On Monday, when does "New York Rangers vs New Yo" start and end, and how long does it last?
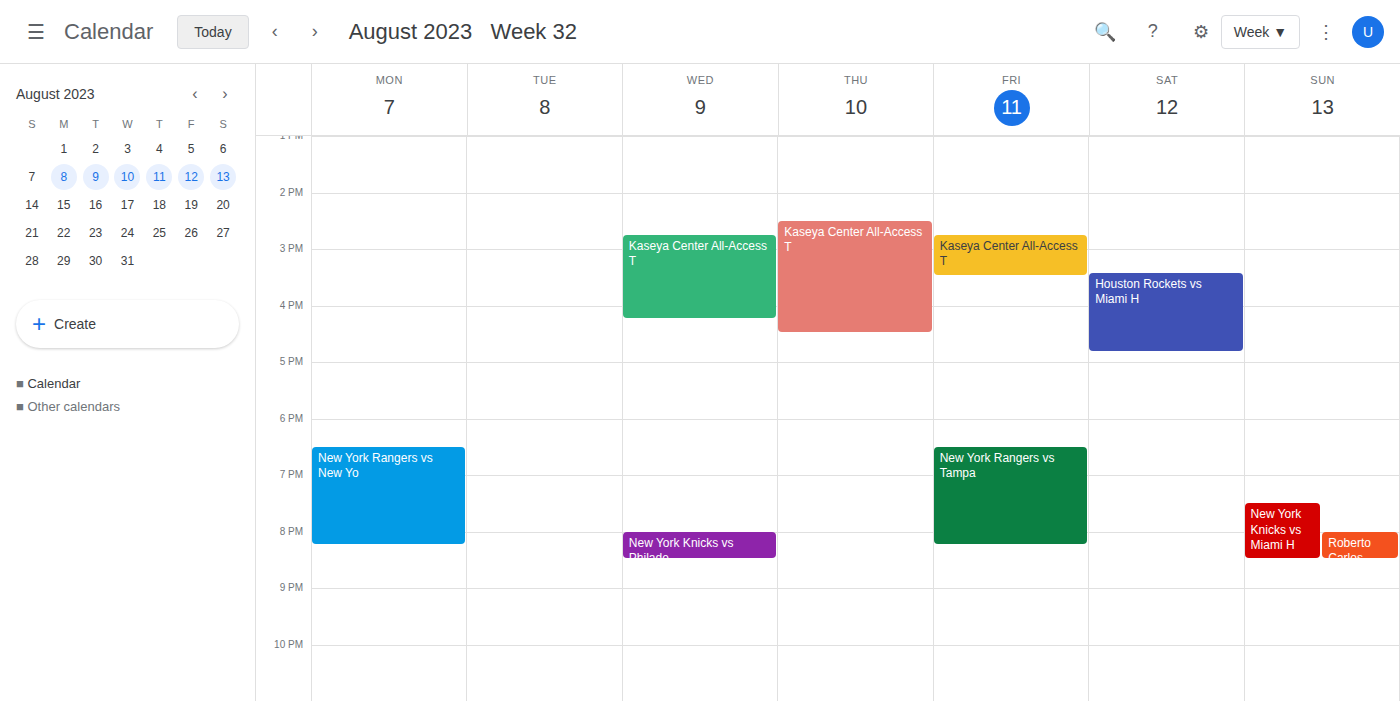
6:30 PM to 8:15 PM, 1 hour 45 minutes